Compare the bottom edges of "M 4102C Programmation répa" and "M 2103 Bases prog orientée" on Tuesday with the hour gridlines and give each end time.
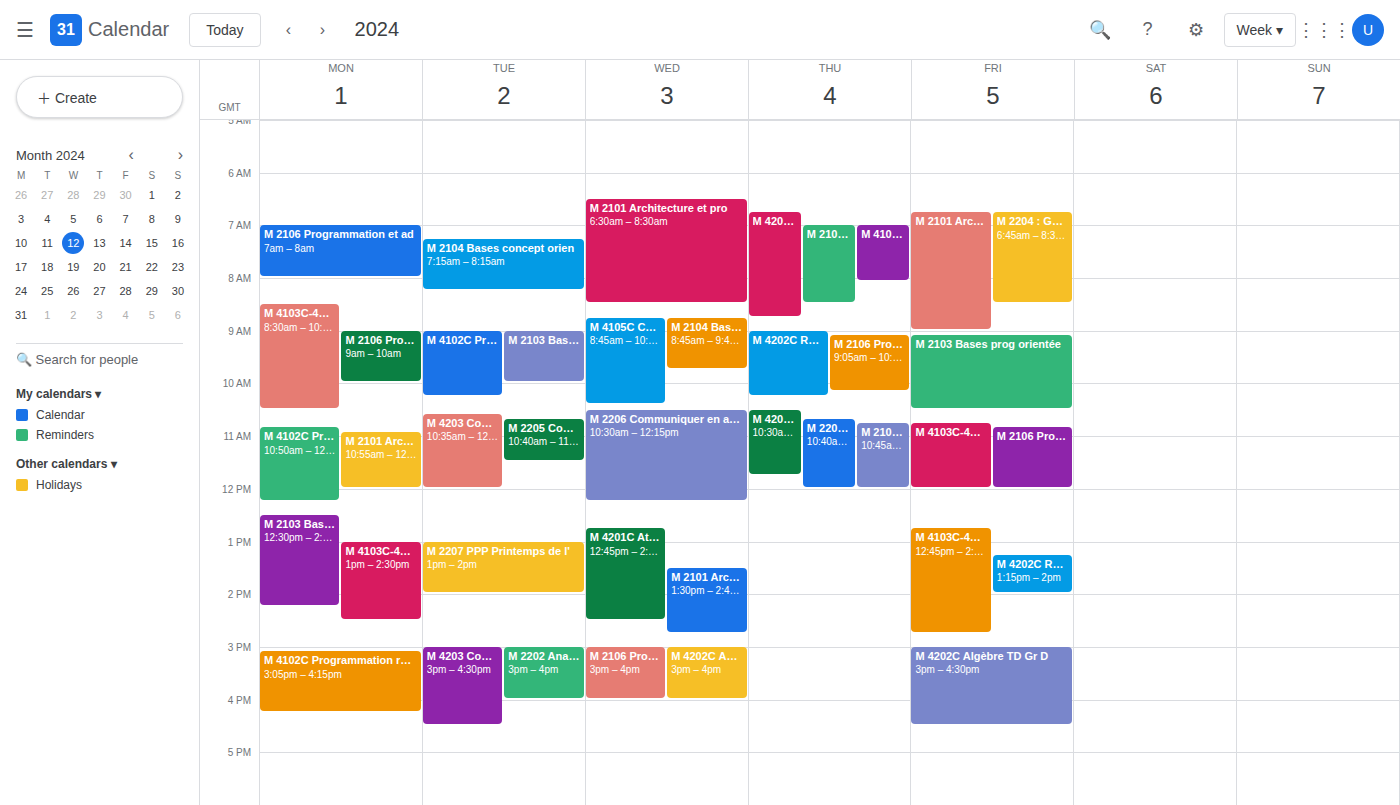
"M 4102C Programmation répa": 10:15 AM, neither: a quarter of the way from the 10 AM line to the 11 AM line. "M 2103 Bases prog orientée": 10:00 AM, exactly on the 10 AM line.